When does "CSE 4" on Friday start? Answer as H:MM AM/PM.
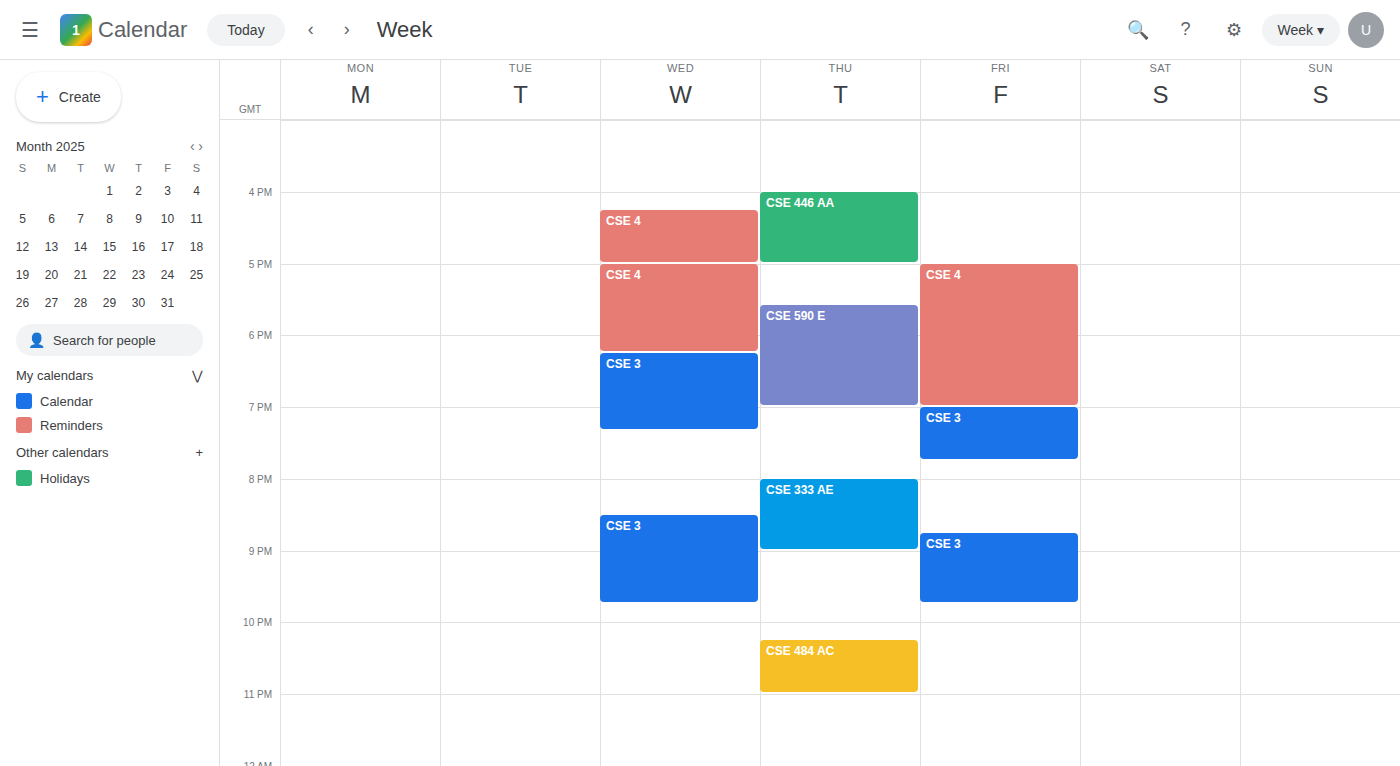
5:00 PM